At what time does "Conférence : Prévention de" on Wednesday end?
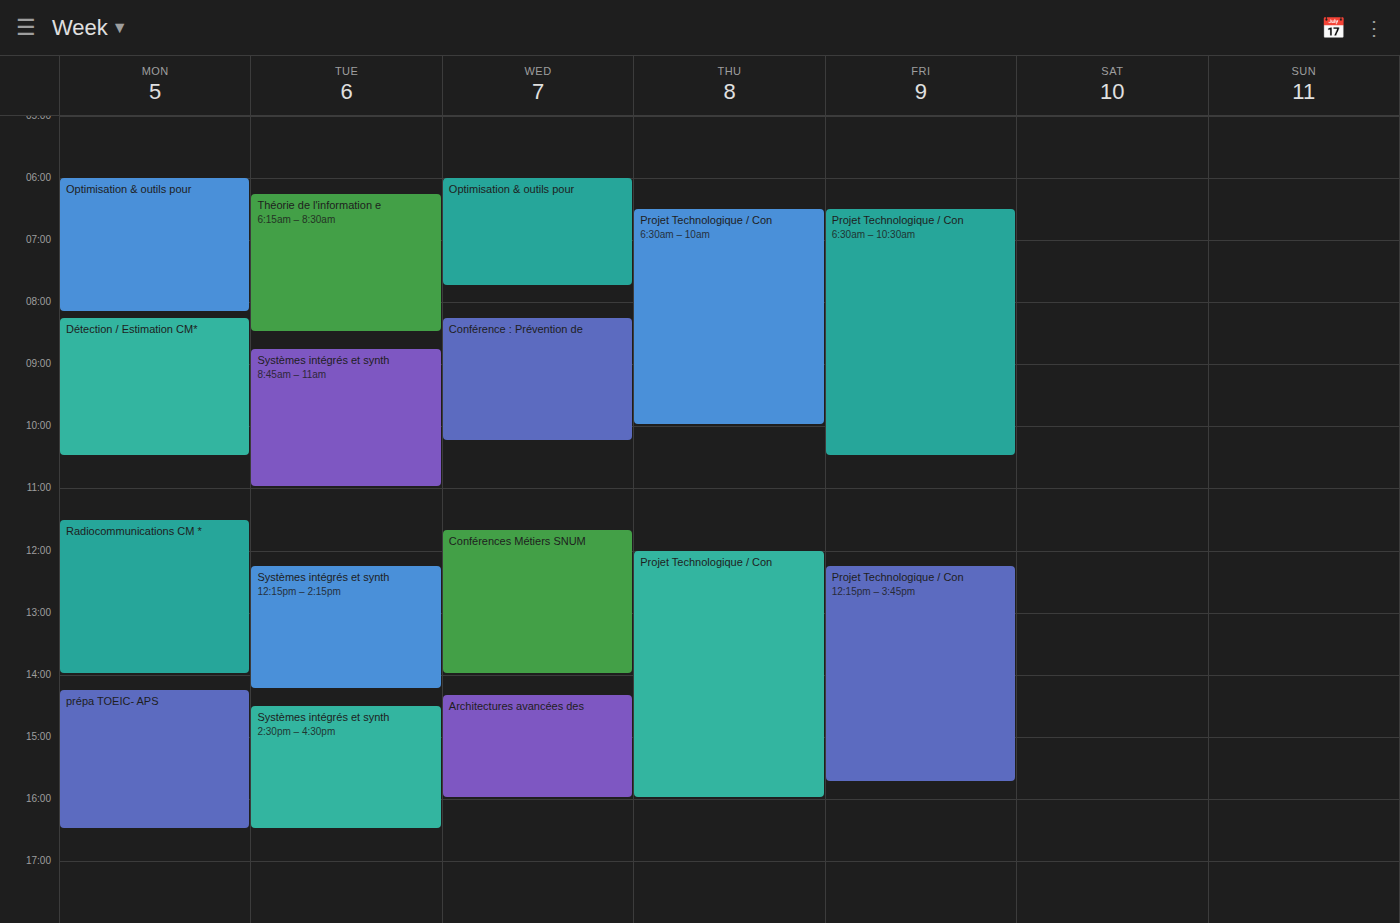
10:15 AM